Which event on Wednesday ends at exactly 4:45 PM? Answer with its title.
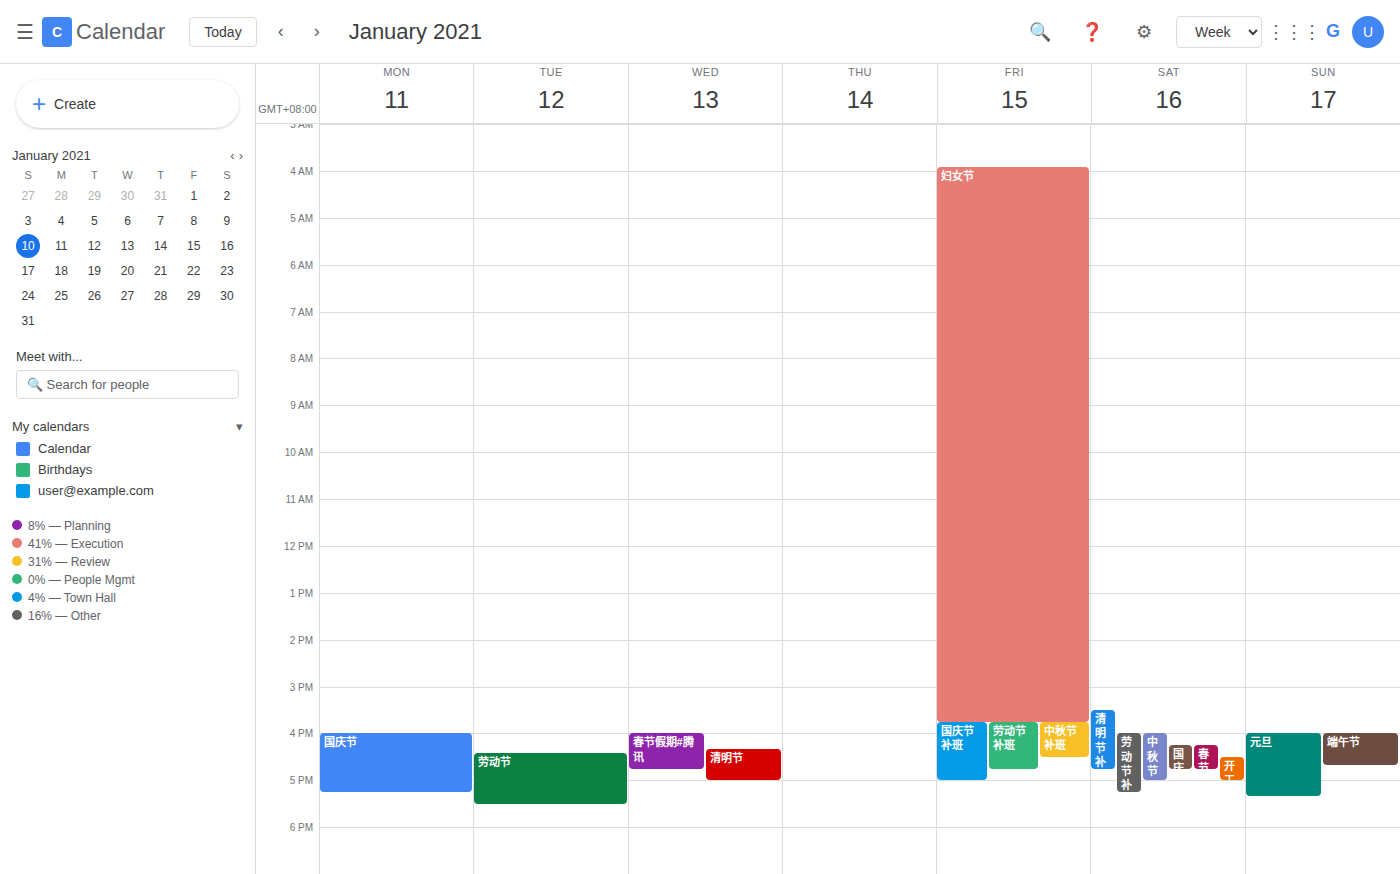
"春节假期#腾讯"